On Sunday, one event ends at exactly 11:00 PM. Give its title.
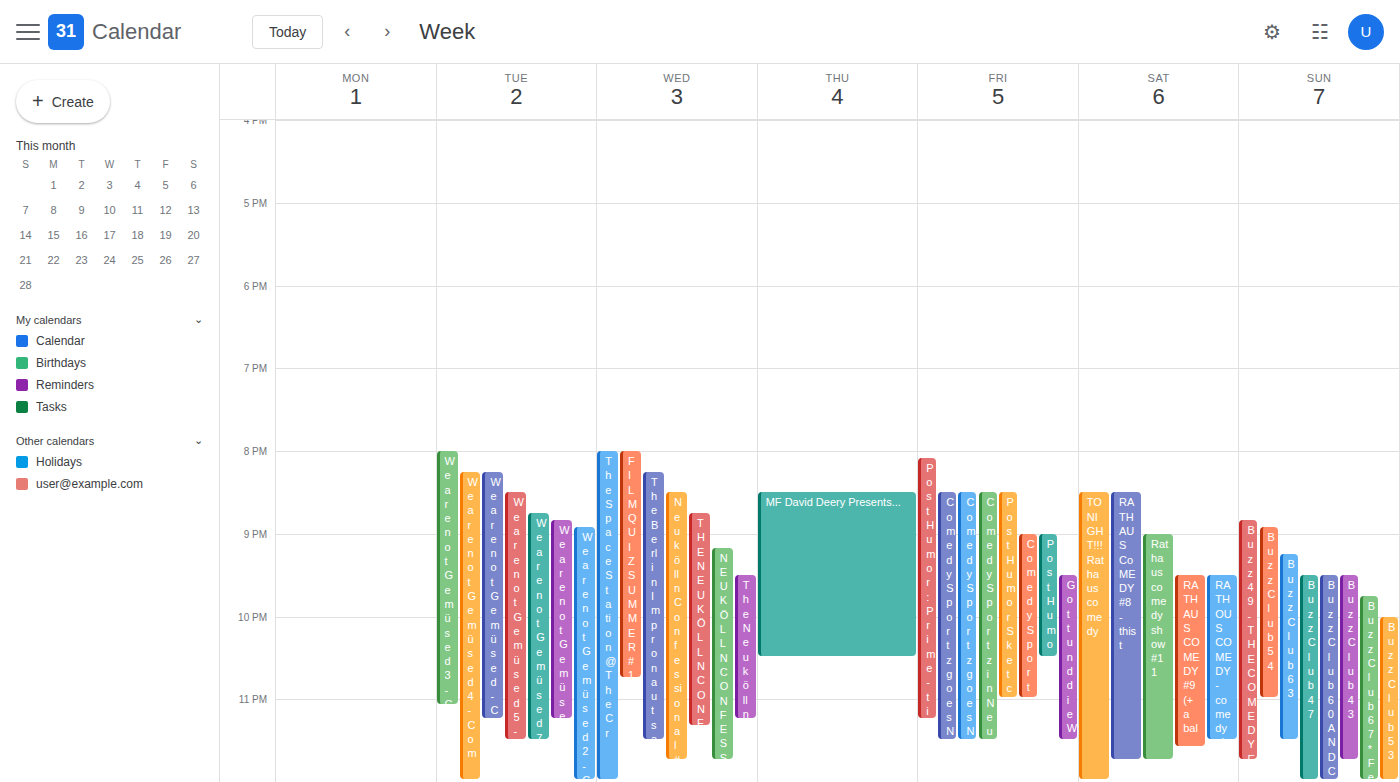
"Buzz Club 54"